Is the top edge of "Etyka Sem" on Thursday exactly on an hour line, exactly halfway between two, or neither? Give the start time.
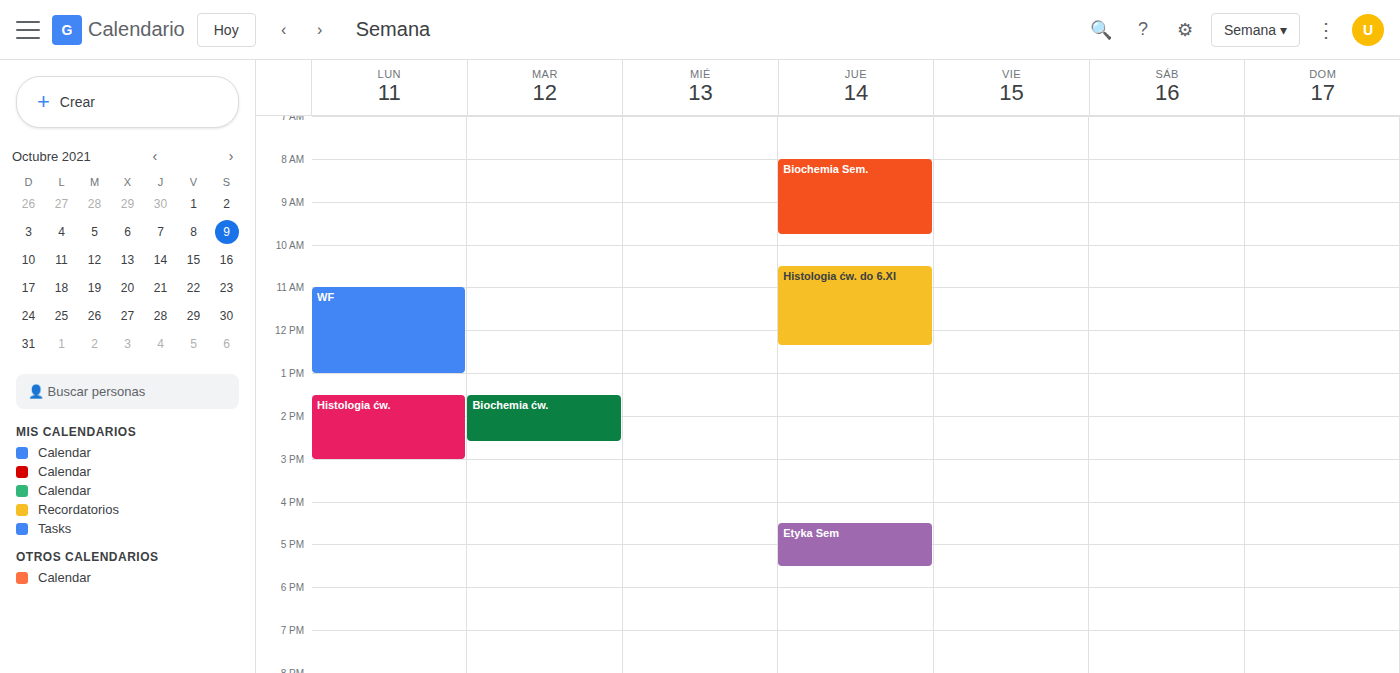
4:30 PM -- halfway between the 4 PM and 5 PM lines.